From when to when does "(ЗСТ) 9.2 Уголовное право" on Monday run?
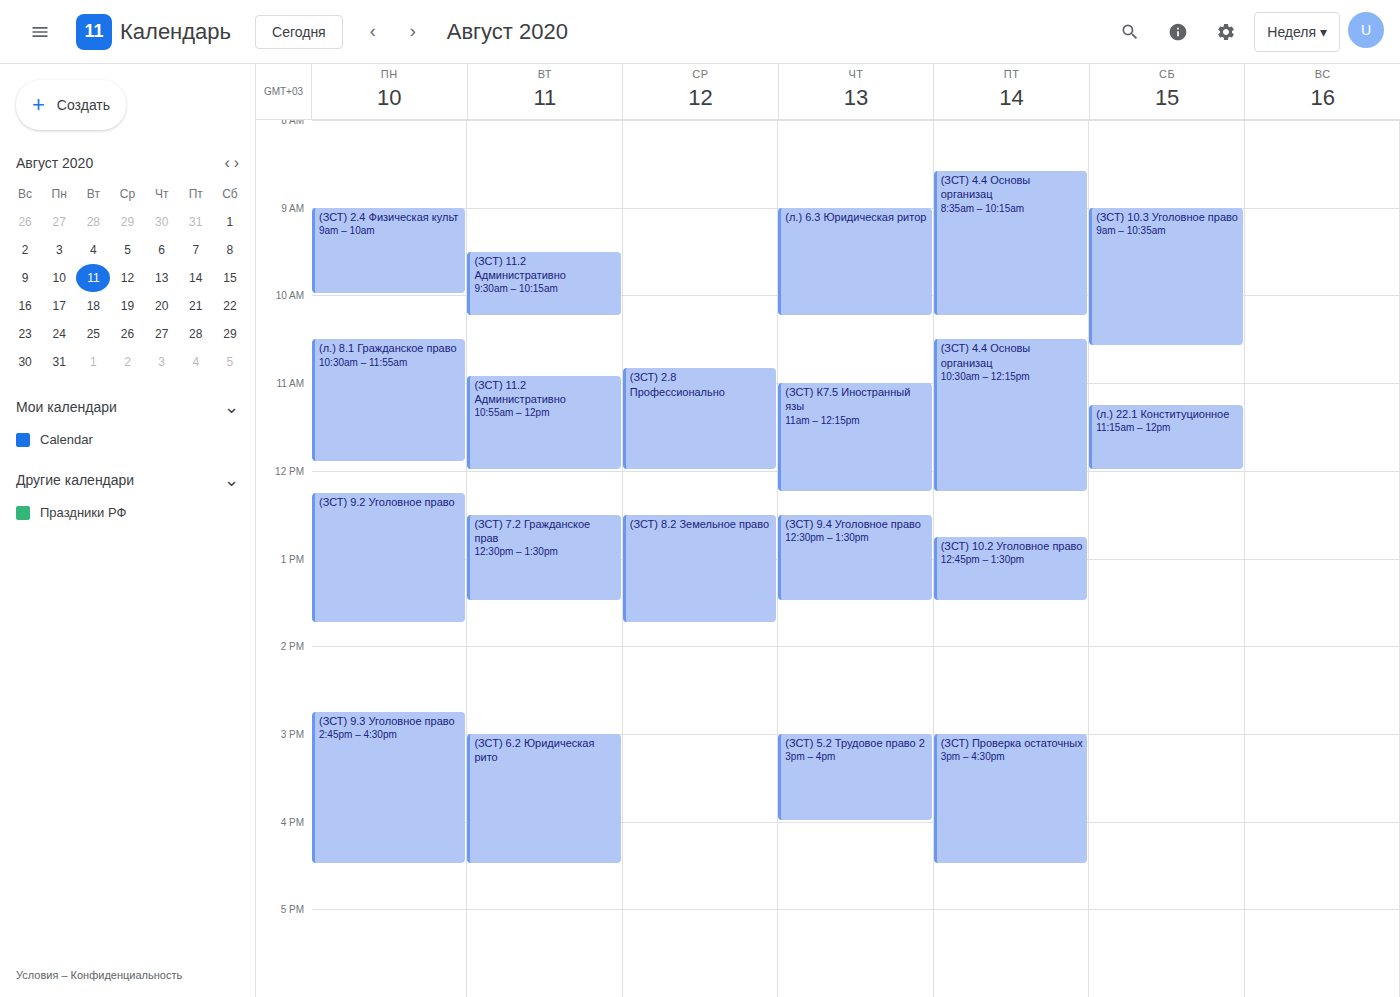
12:15 PM to 1:45 PM